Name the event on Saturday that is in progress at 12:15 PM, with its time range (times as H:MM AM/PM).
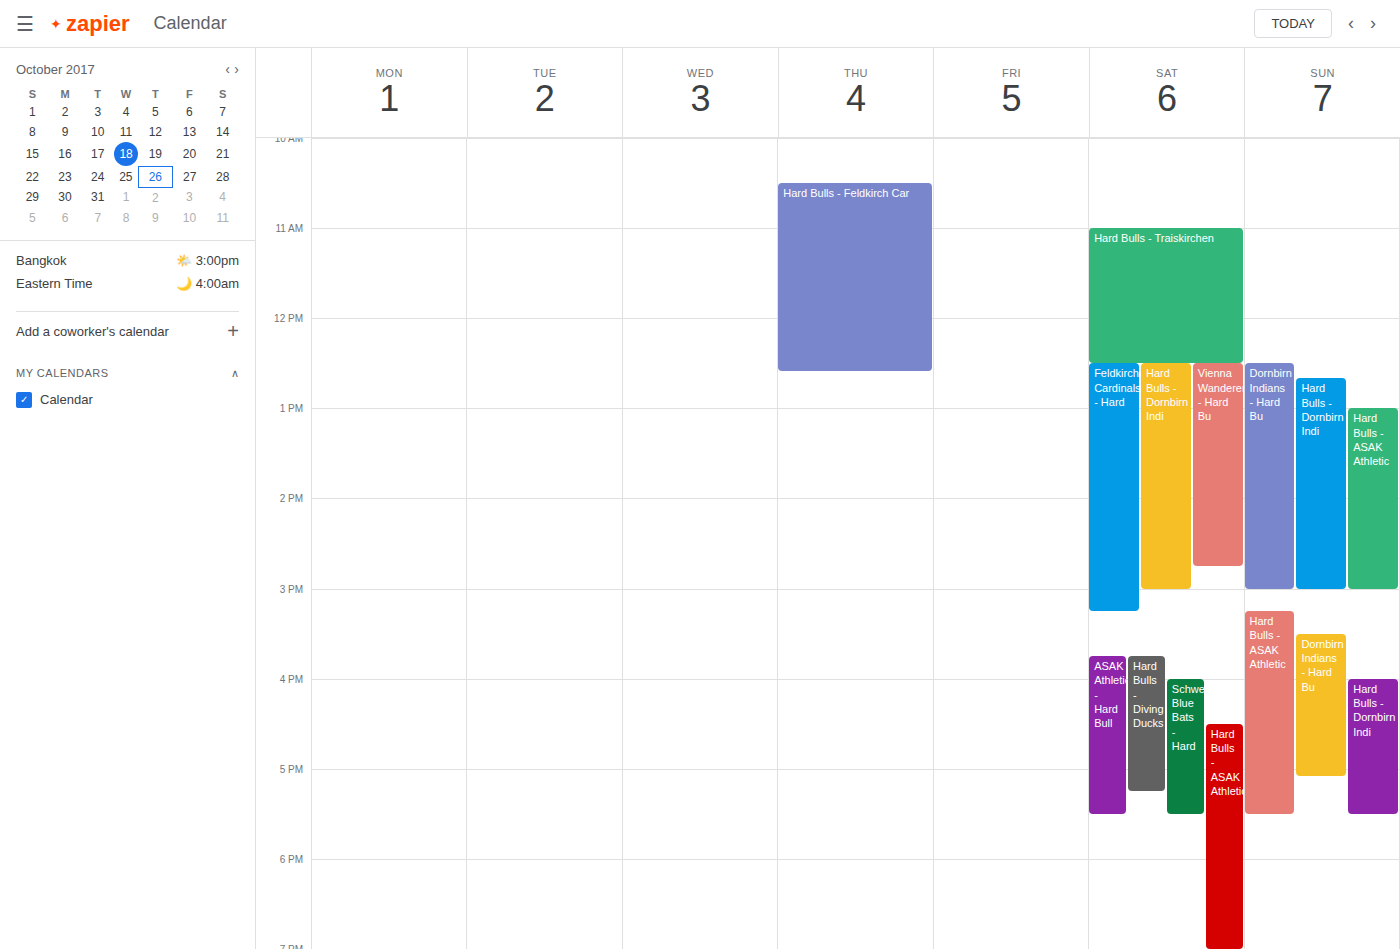
"Hard Bulls - Traiskirchen", 11:00 AM to 12:30 PM